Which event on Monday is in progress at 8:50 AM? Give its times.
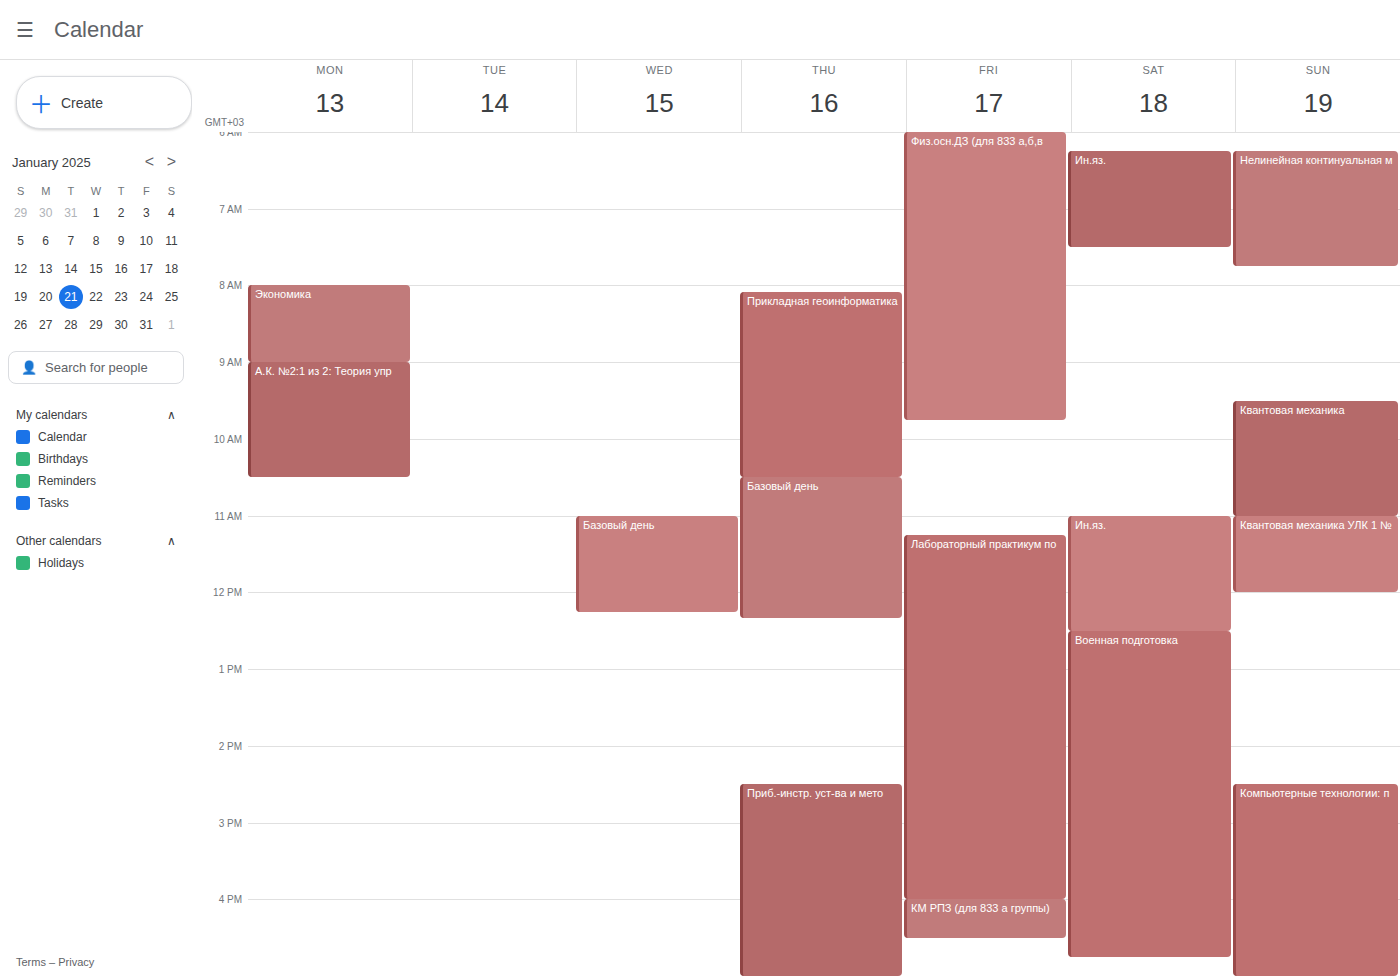
"Экономика", 8:00 AM to 9:00 AM